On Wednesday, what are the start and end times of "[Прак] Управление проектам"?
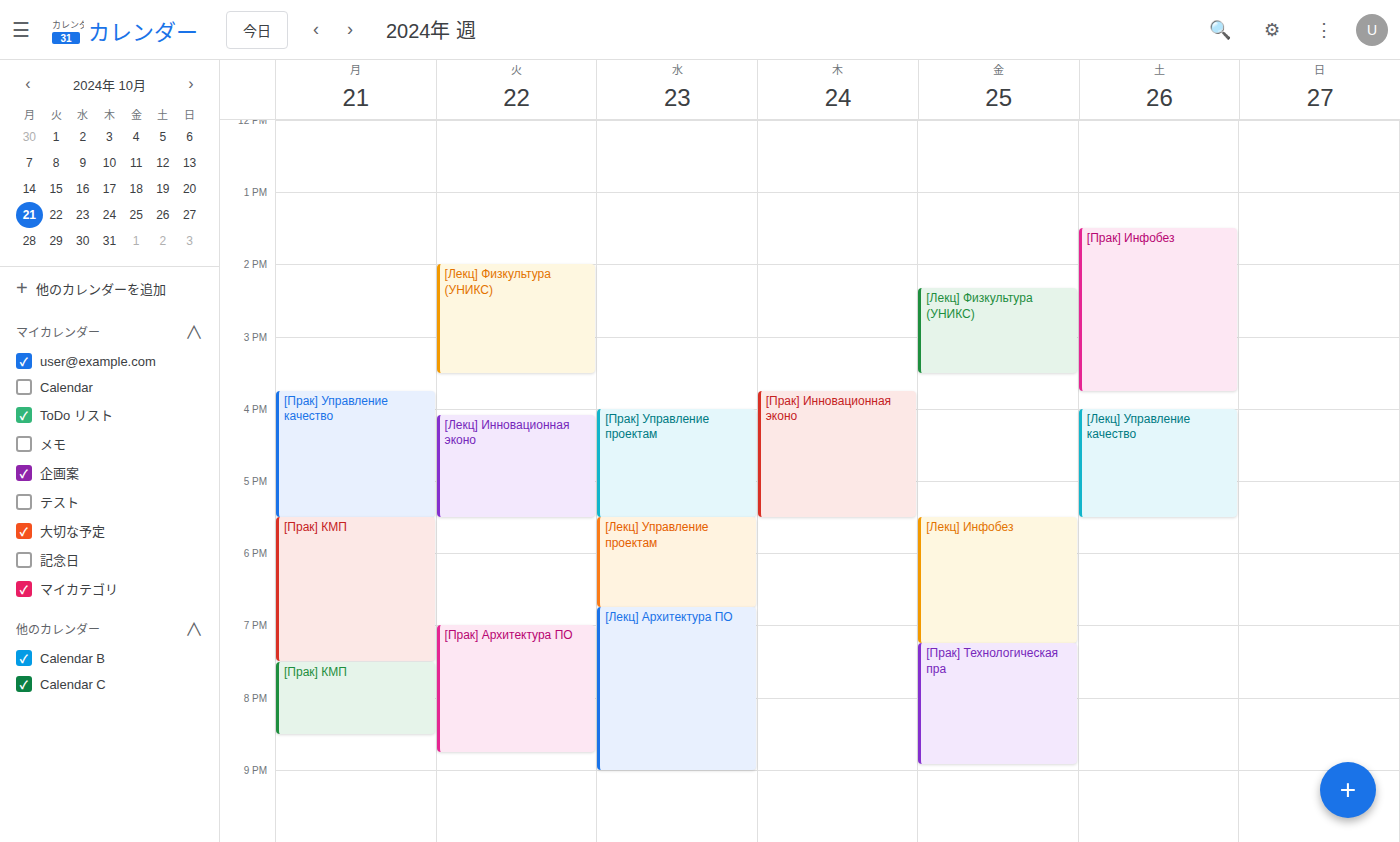
4:00 PM to 5:30 PM